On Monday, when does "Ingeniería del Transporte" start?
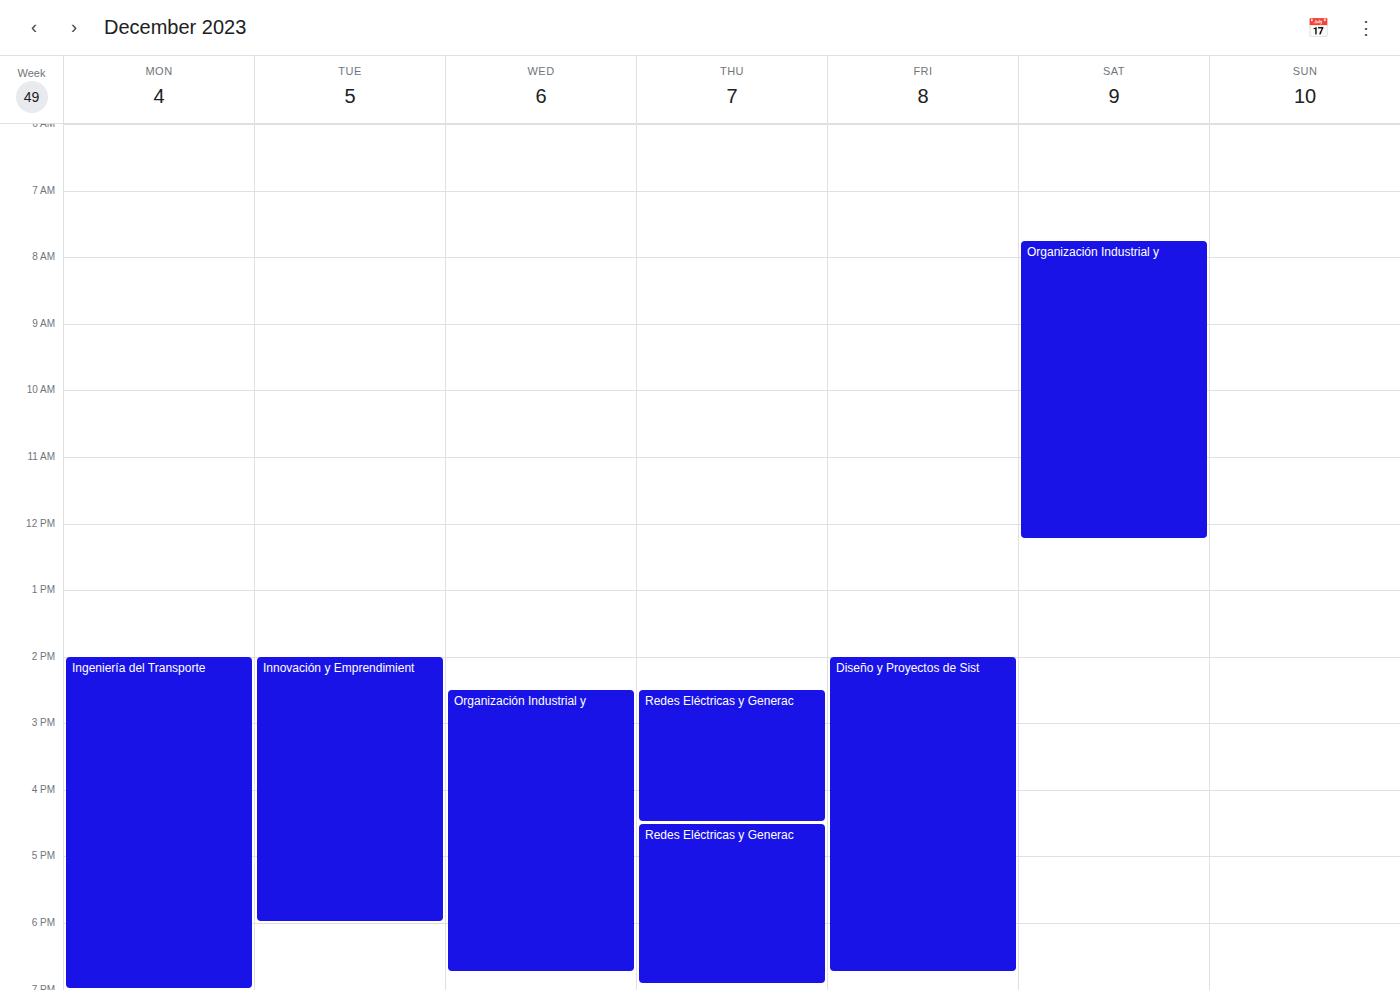
2:00 PM